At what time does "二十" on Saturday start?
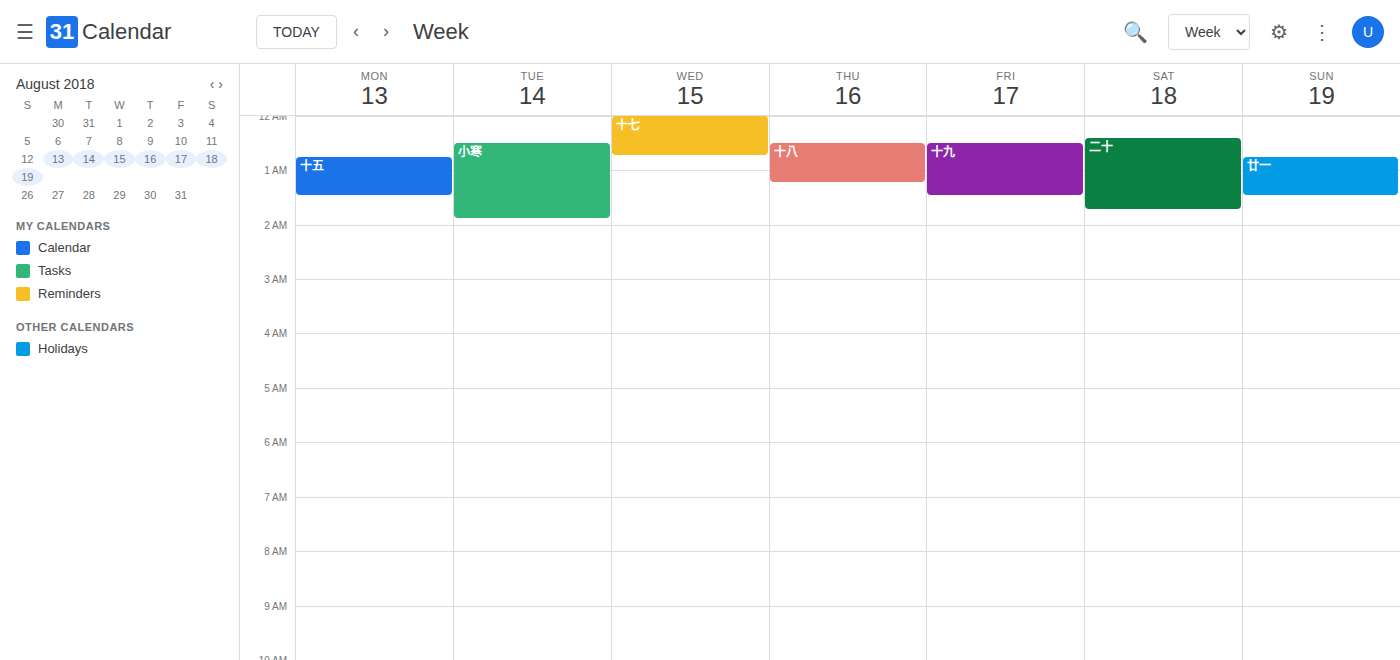
00:25